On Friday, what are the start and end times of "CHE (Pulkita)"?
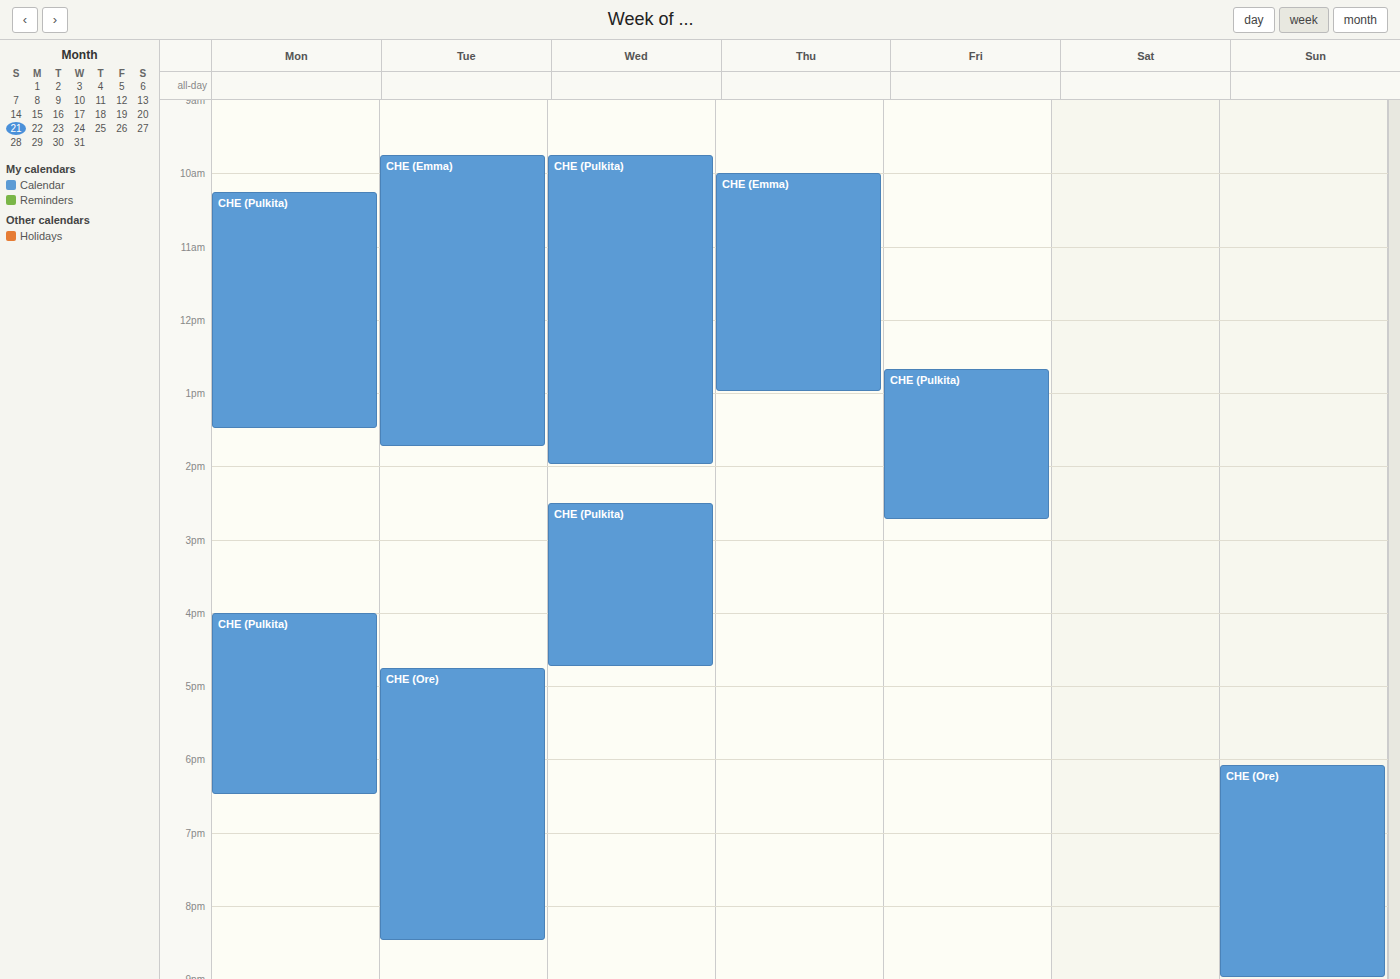
12:40 PM to 2:45 PM